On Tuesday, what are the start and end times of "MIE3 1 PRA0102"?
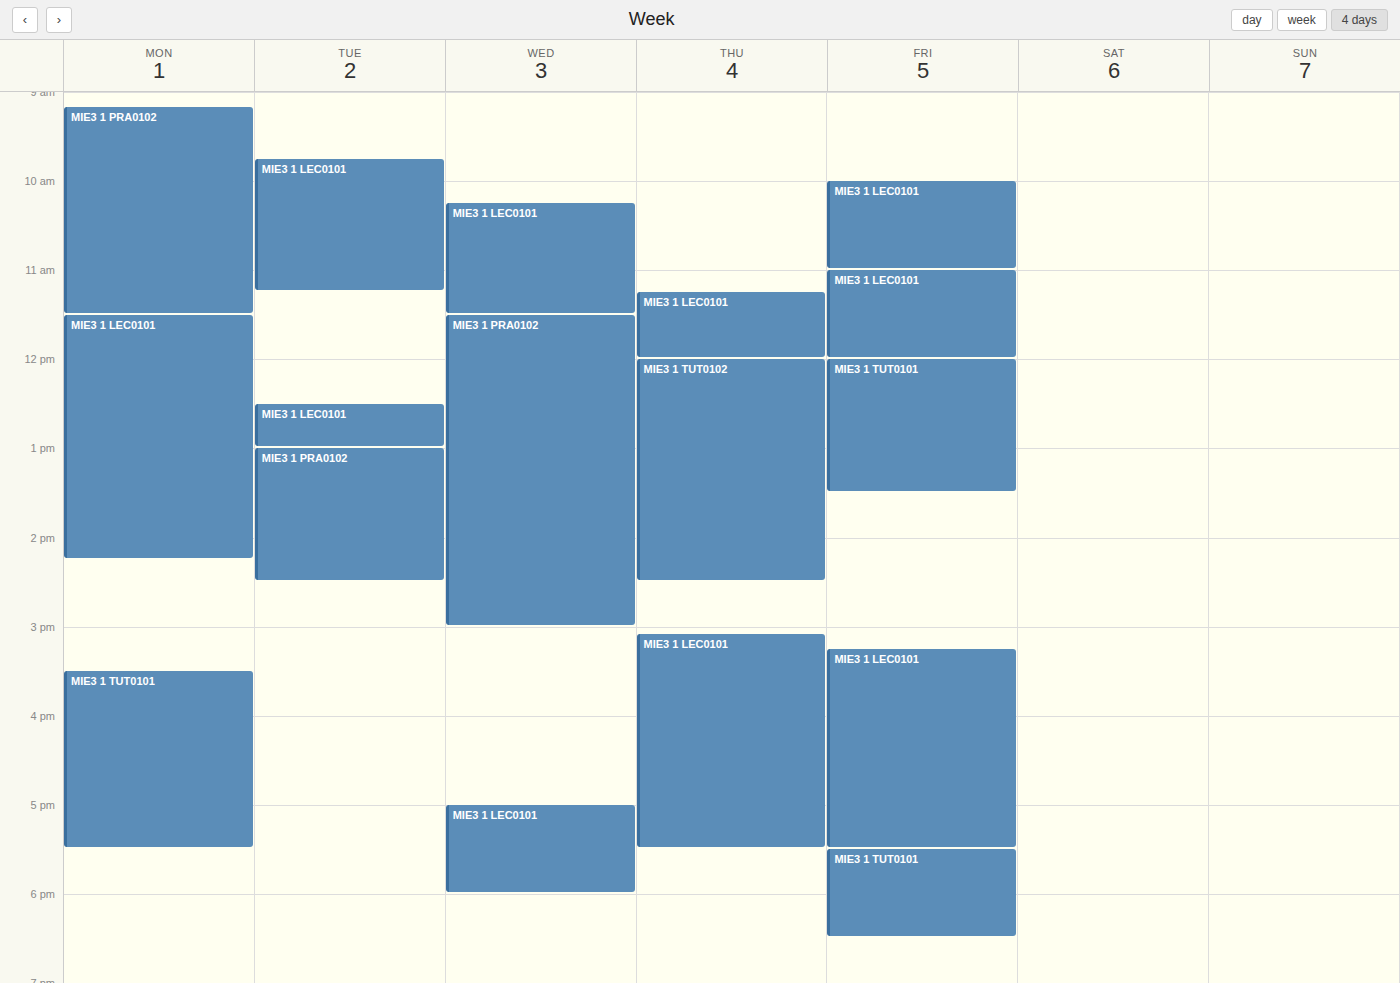
13:00 to 14:30